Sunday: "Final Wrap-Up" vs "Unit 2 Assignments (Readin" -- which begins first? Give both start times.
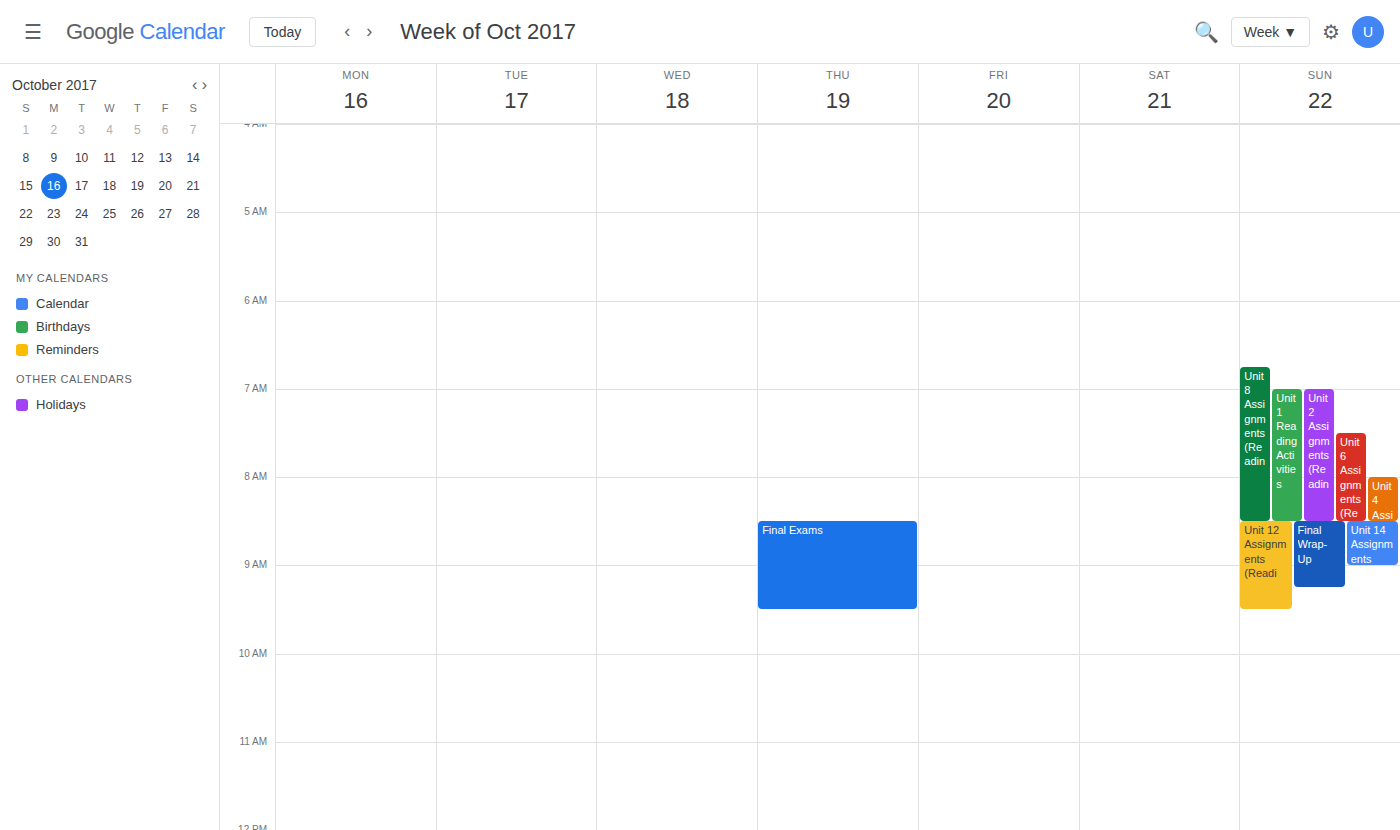
"Unit 2 Assignments (Readin" 7:00 AM; "Final Wrap-Up" 8:30 AM.